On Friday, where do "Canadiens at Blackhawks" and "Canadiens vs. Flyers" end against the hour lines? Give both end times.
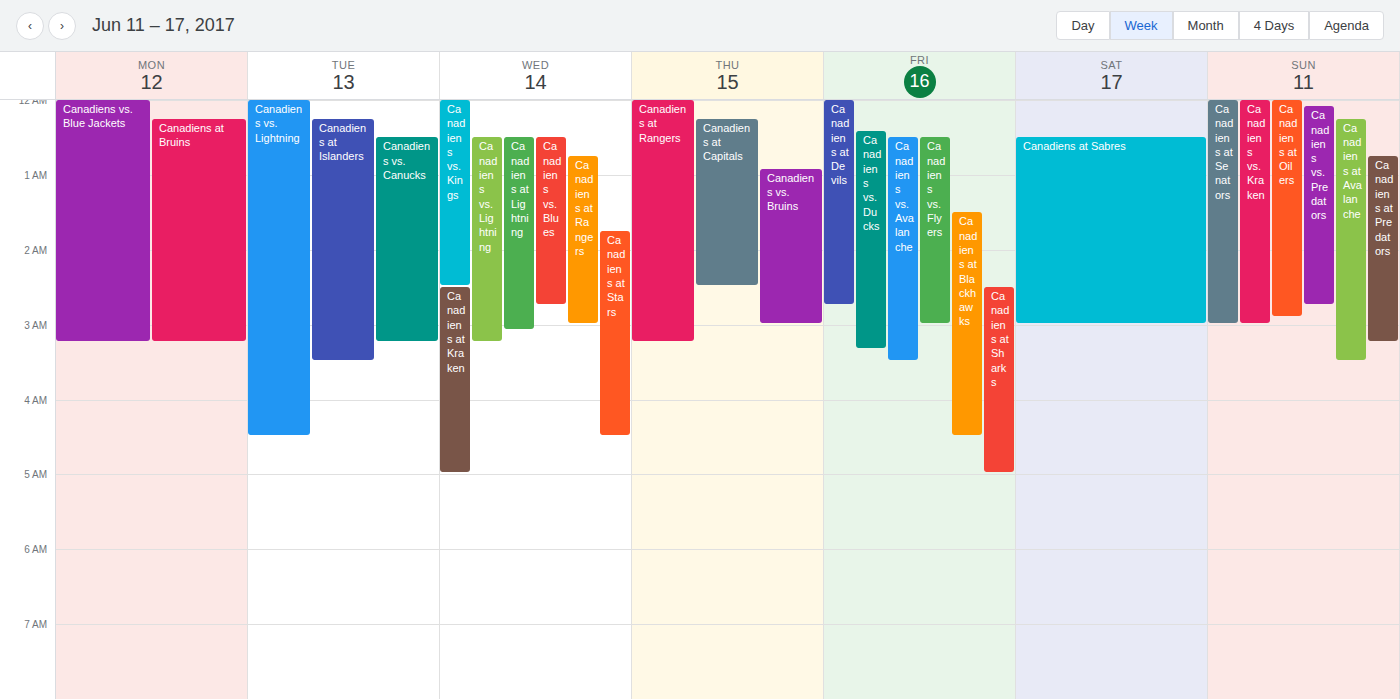
"Canadiens at Blackhawks": 4:30 AM, halfway between the 4 AM and 5 AM lines. "Canadiens vs. Flyers": 3:00 AM, exactly on the 3 AM line.